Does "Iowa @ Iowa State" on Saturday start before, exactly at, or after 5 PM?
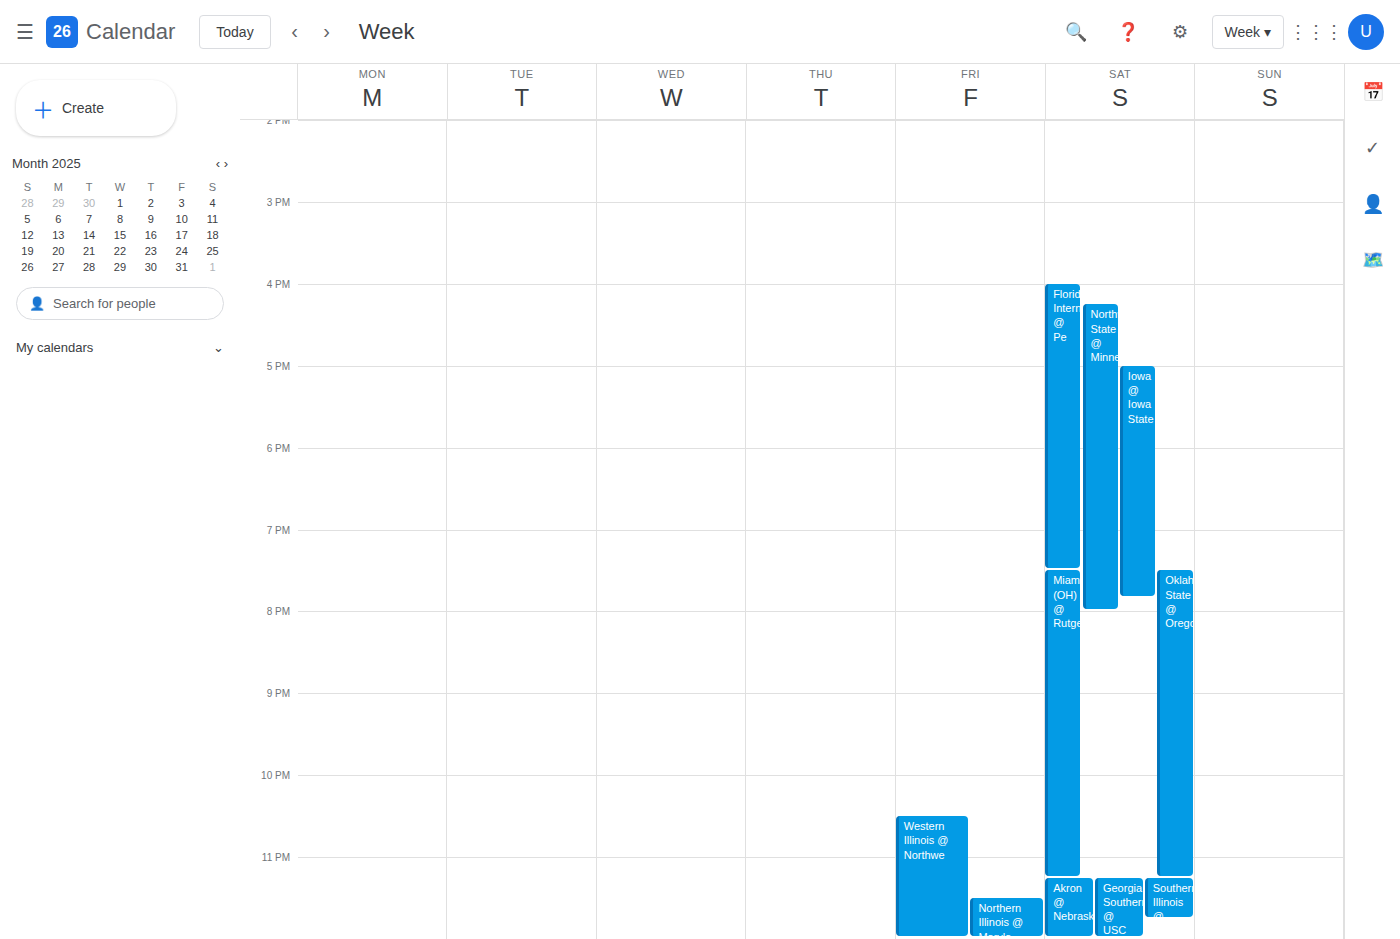
5:00 PM -- exactly at 5 PM, on the 5 PM line.